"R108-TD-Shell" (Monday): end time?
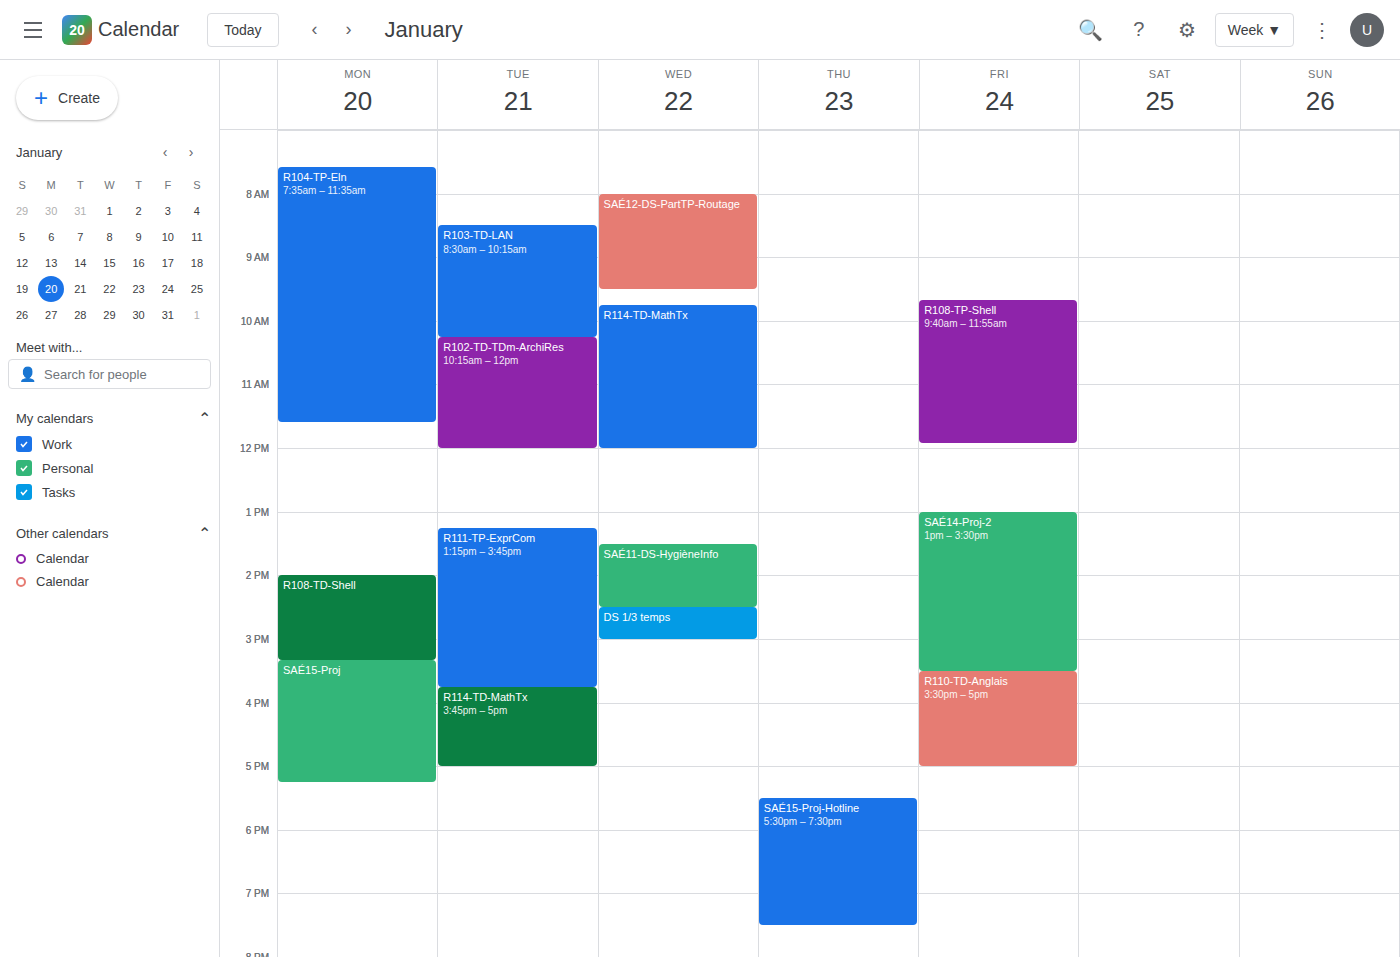
3:20 PM